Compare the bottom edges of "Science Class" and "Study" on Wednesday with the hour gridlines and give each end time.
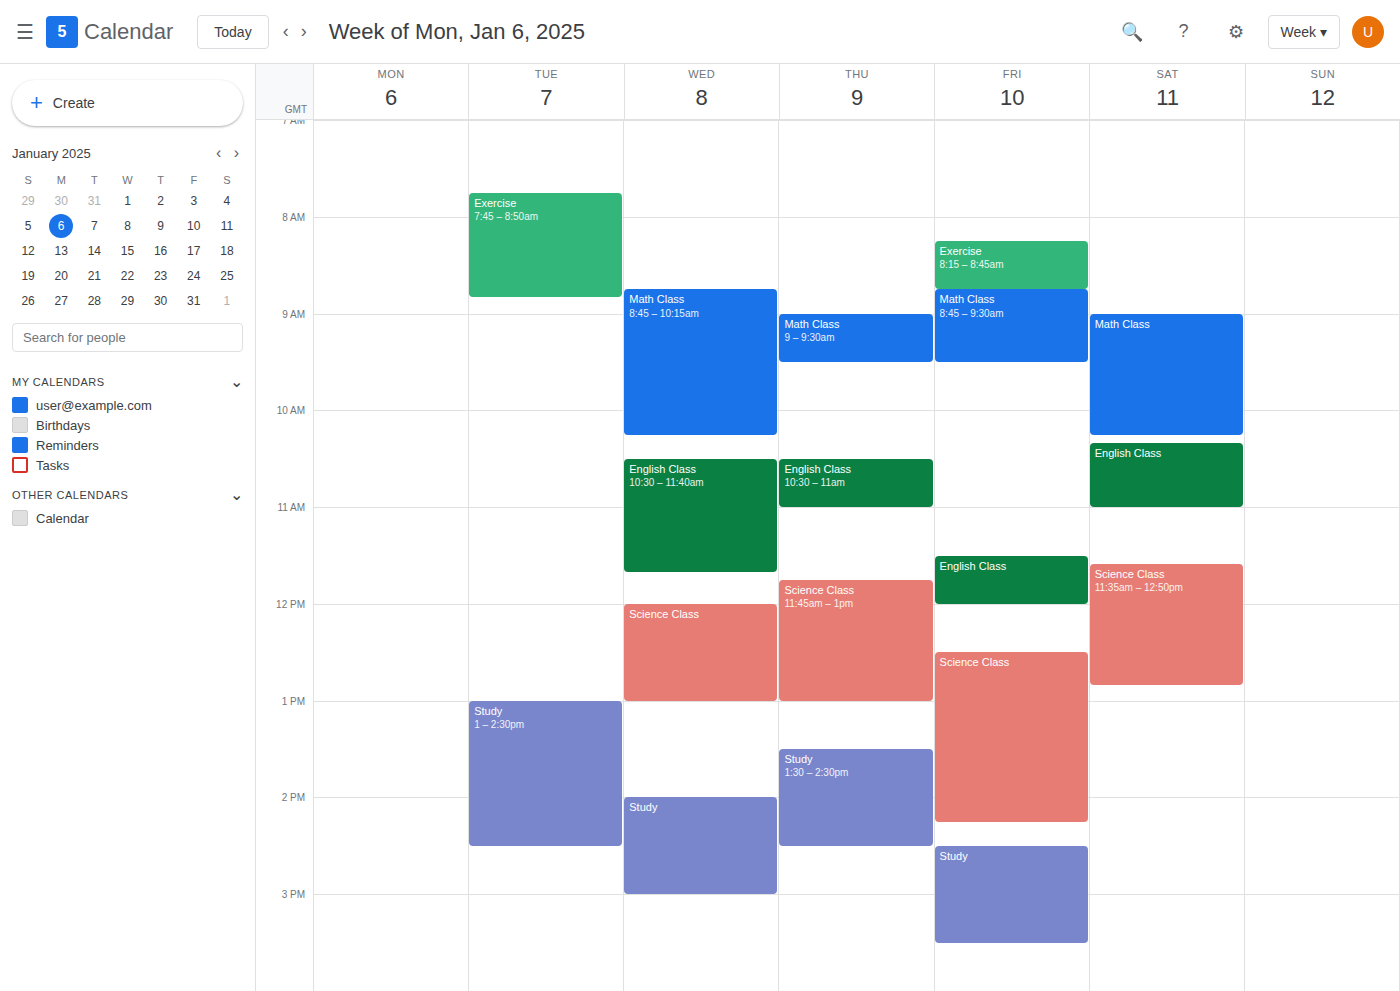
"Science Class": 1:00 PM, exactly on the 1 PM line. "Study": 3:00 PM, exactly on the 3 PM line.